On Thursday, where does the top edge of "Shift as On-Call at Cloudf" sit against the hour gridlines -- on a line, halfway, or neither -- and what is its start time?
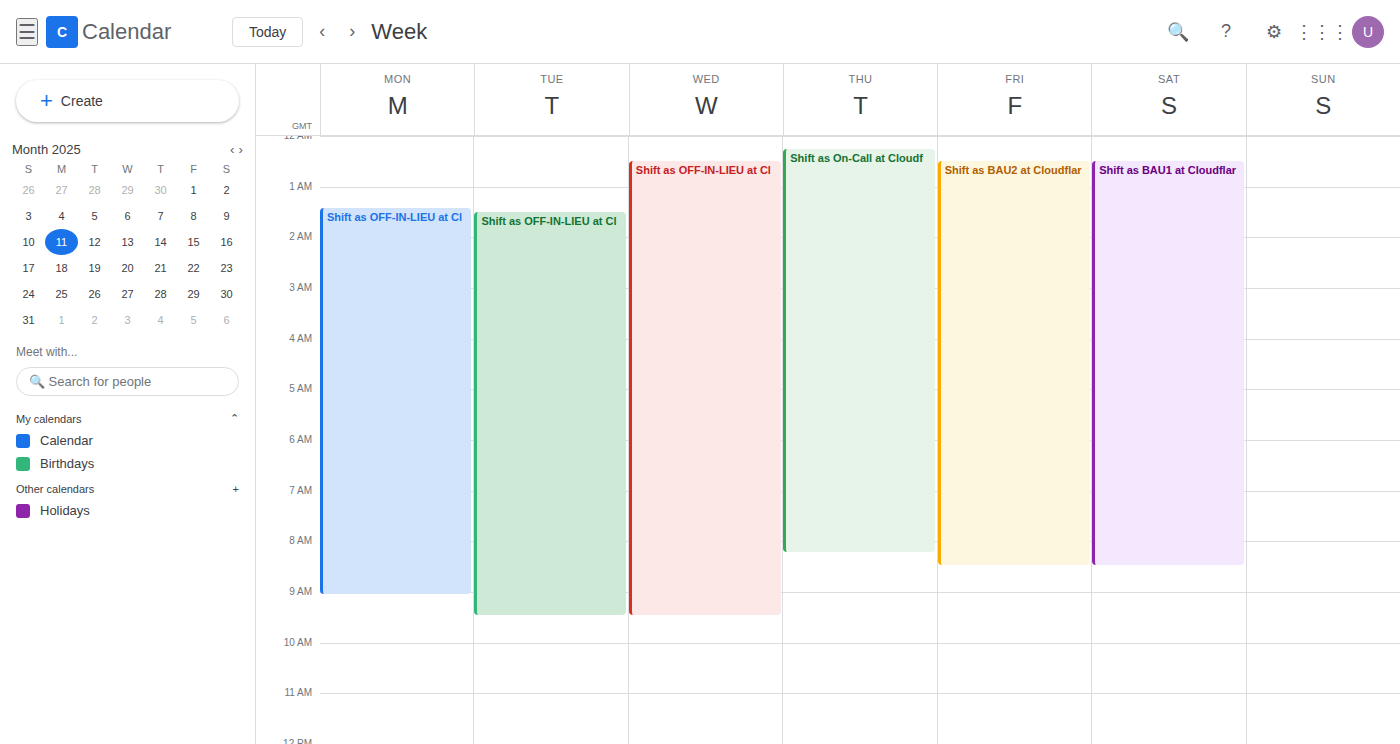
12:15 AM -- neither: a quarter of the way from the 12 AM line to the 1 AM line.